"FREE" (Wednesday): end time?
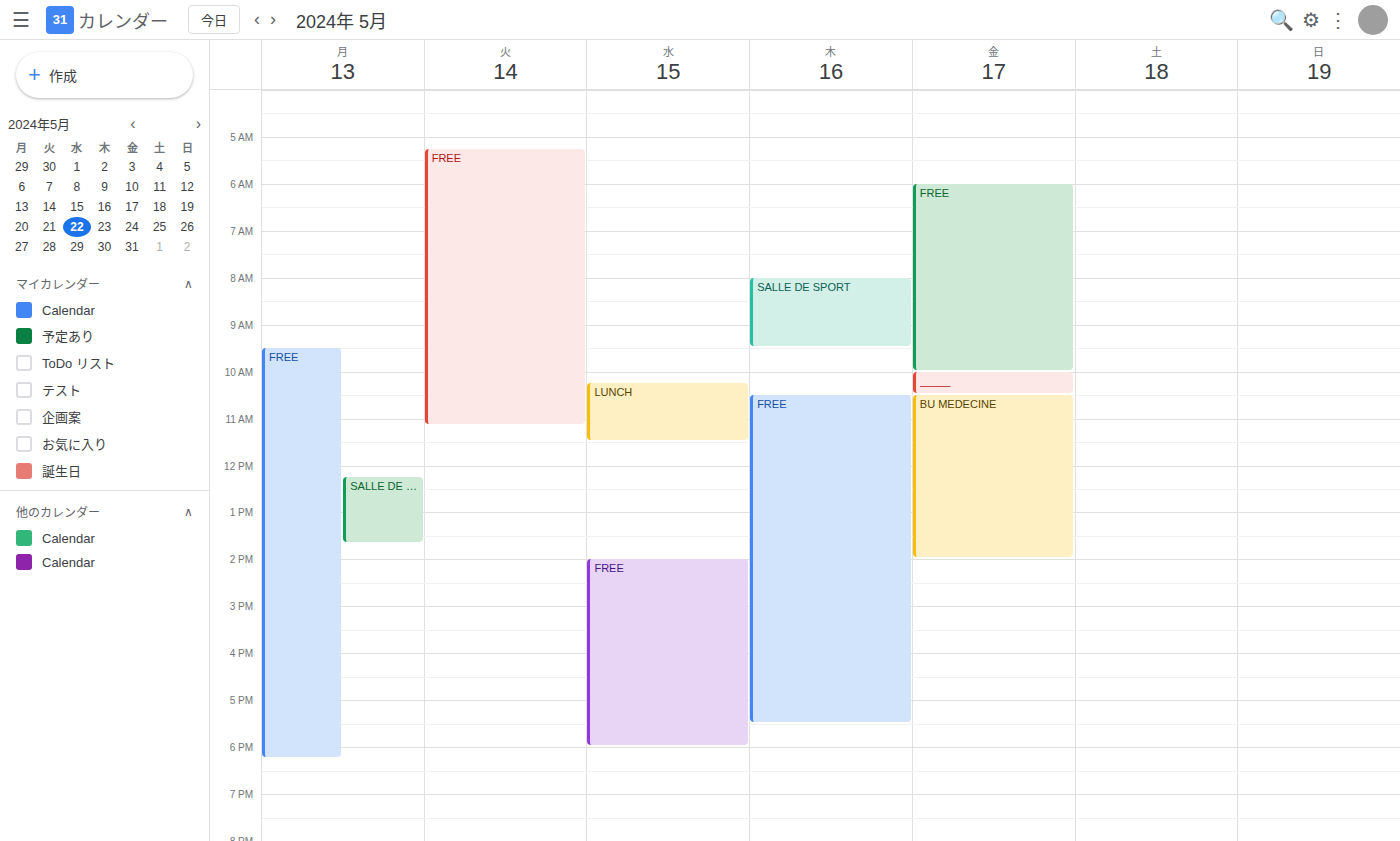
6:00 PM